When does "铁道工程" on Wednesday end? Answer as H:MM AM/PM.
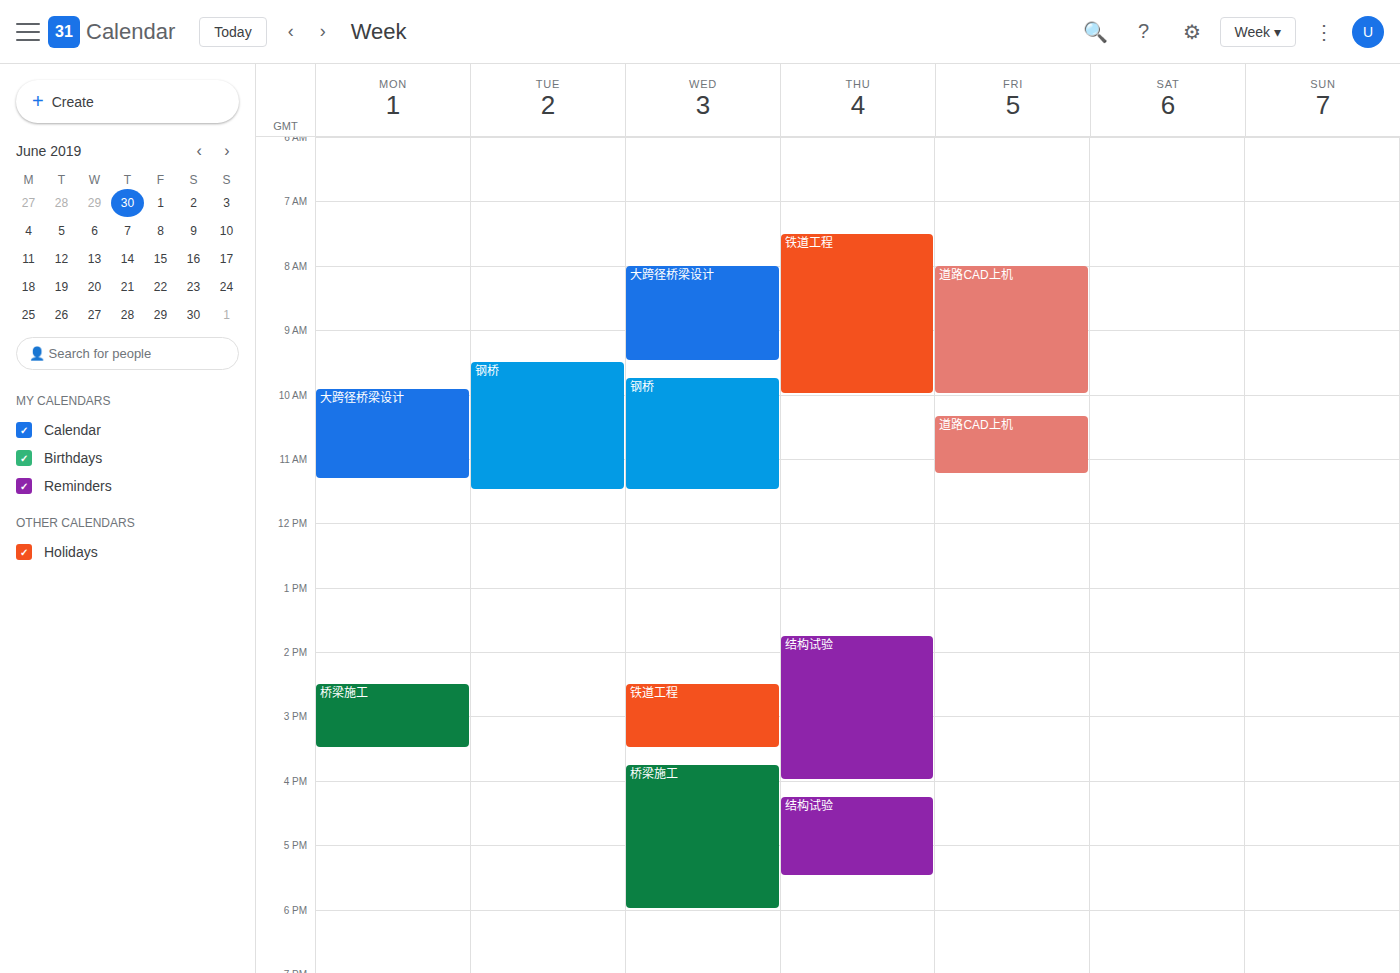
3:30 PM